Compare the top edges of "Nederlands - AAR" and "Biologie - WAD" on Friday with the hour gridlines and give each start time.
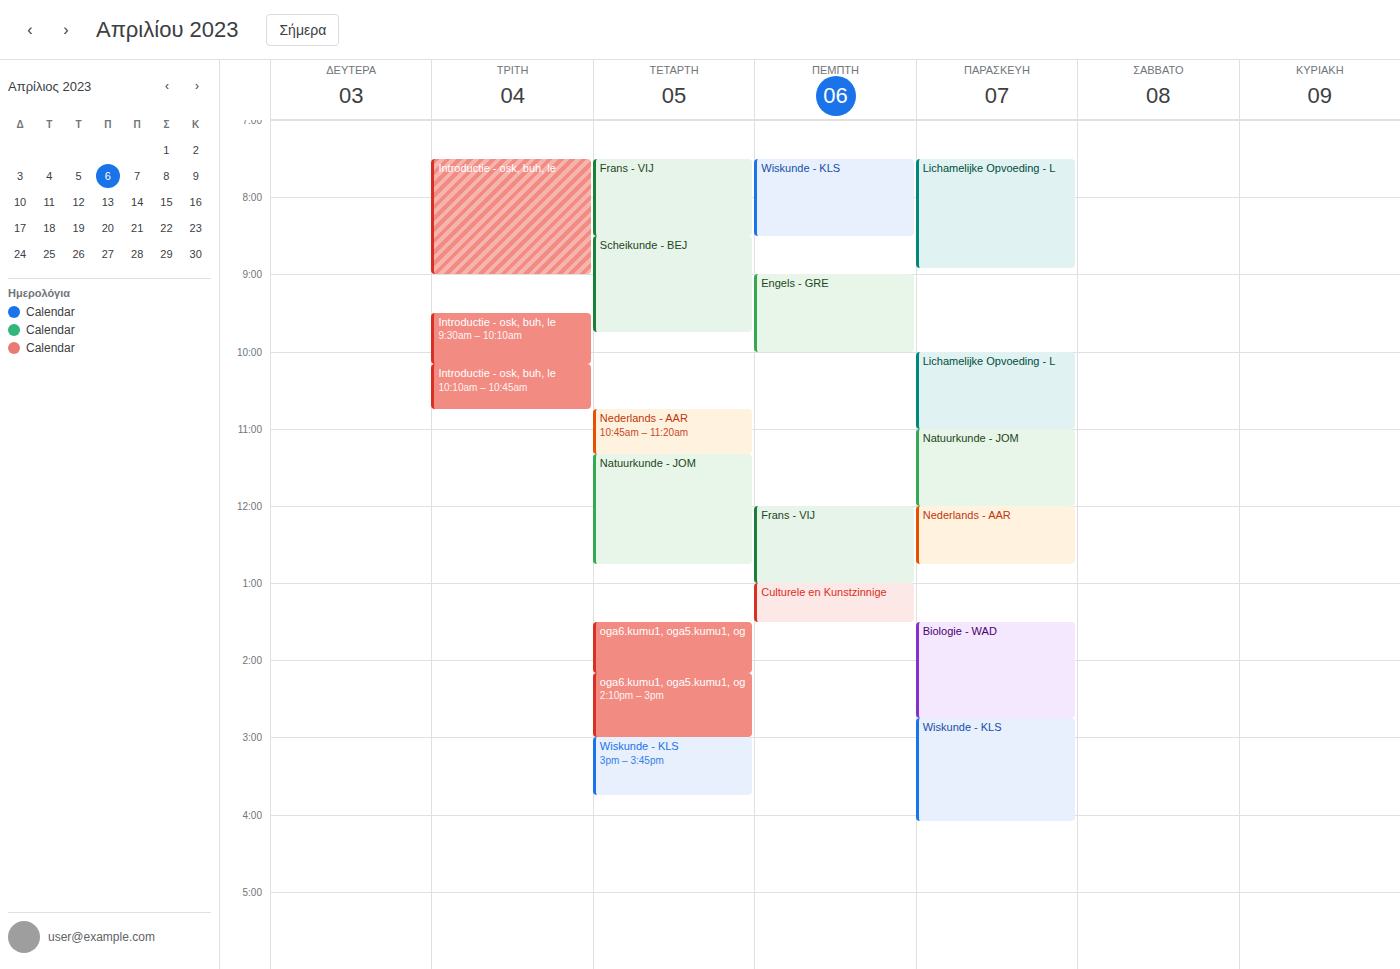
"Nederlands - AAR": 12:00 PM, exactly on the 12 PM line. "Biologie - WAD": 1:30 PM, halfway between the 1 PM and 2 PM lines.